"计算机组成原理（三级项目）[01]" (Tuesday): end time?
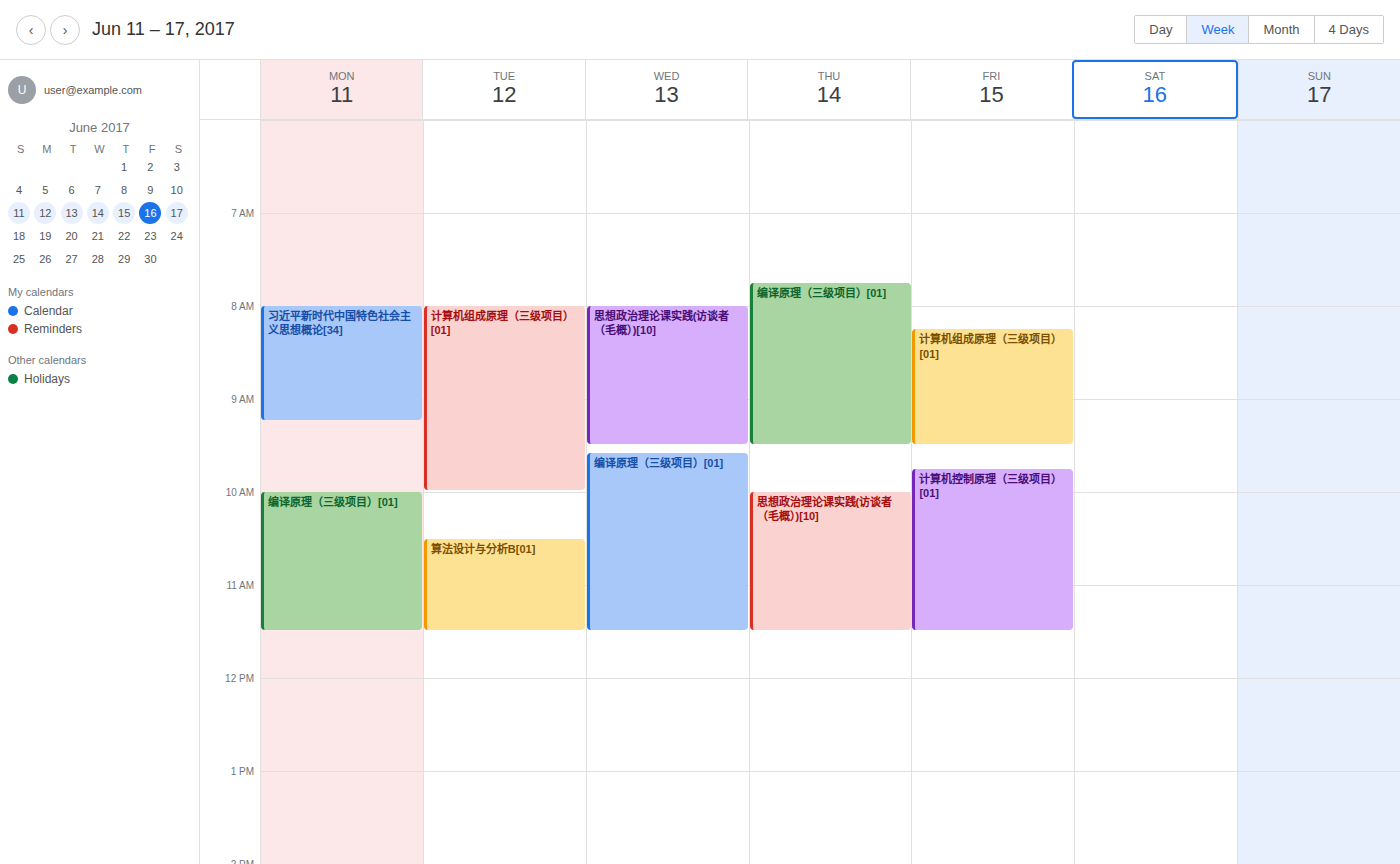
10:00 AM